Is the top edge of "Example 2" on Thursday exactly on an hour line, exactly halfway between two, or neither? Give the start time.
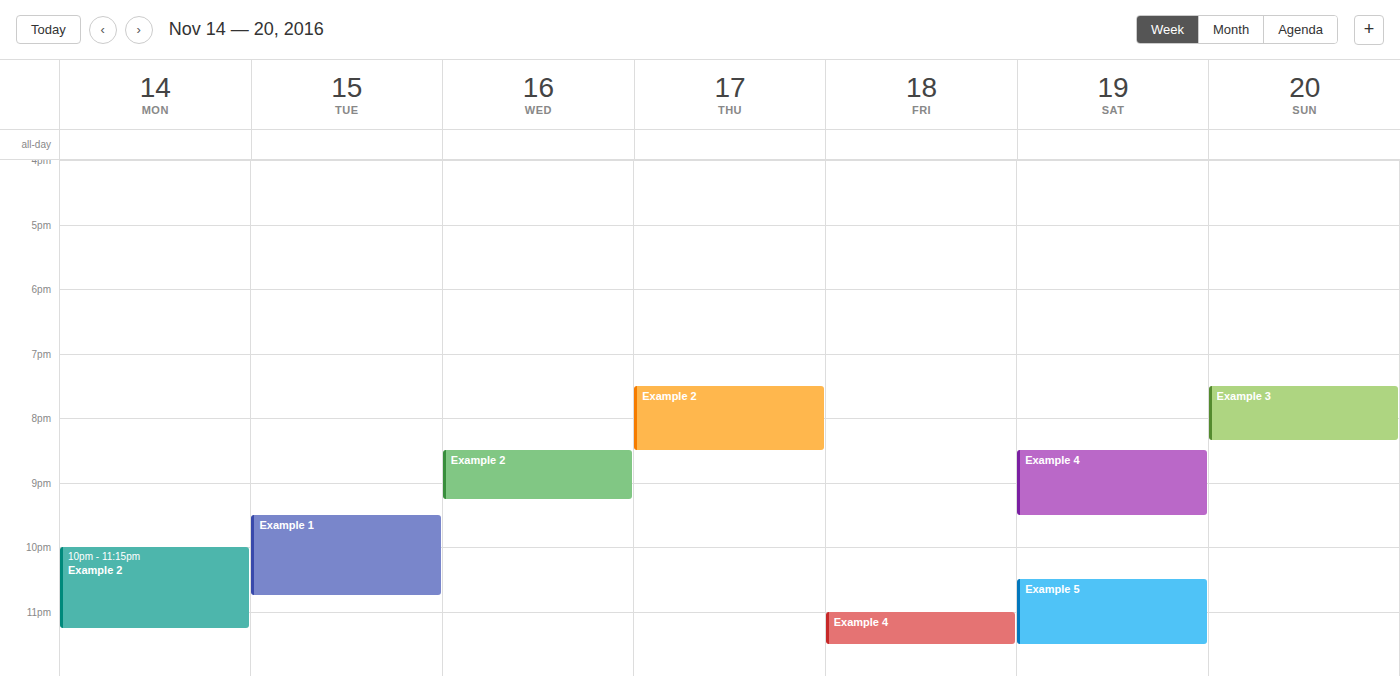
7:30 PM -- halfway between the 7 PM and 8 PM lines.